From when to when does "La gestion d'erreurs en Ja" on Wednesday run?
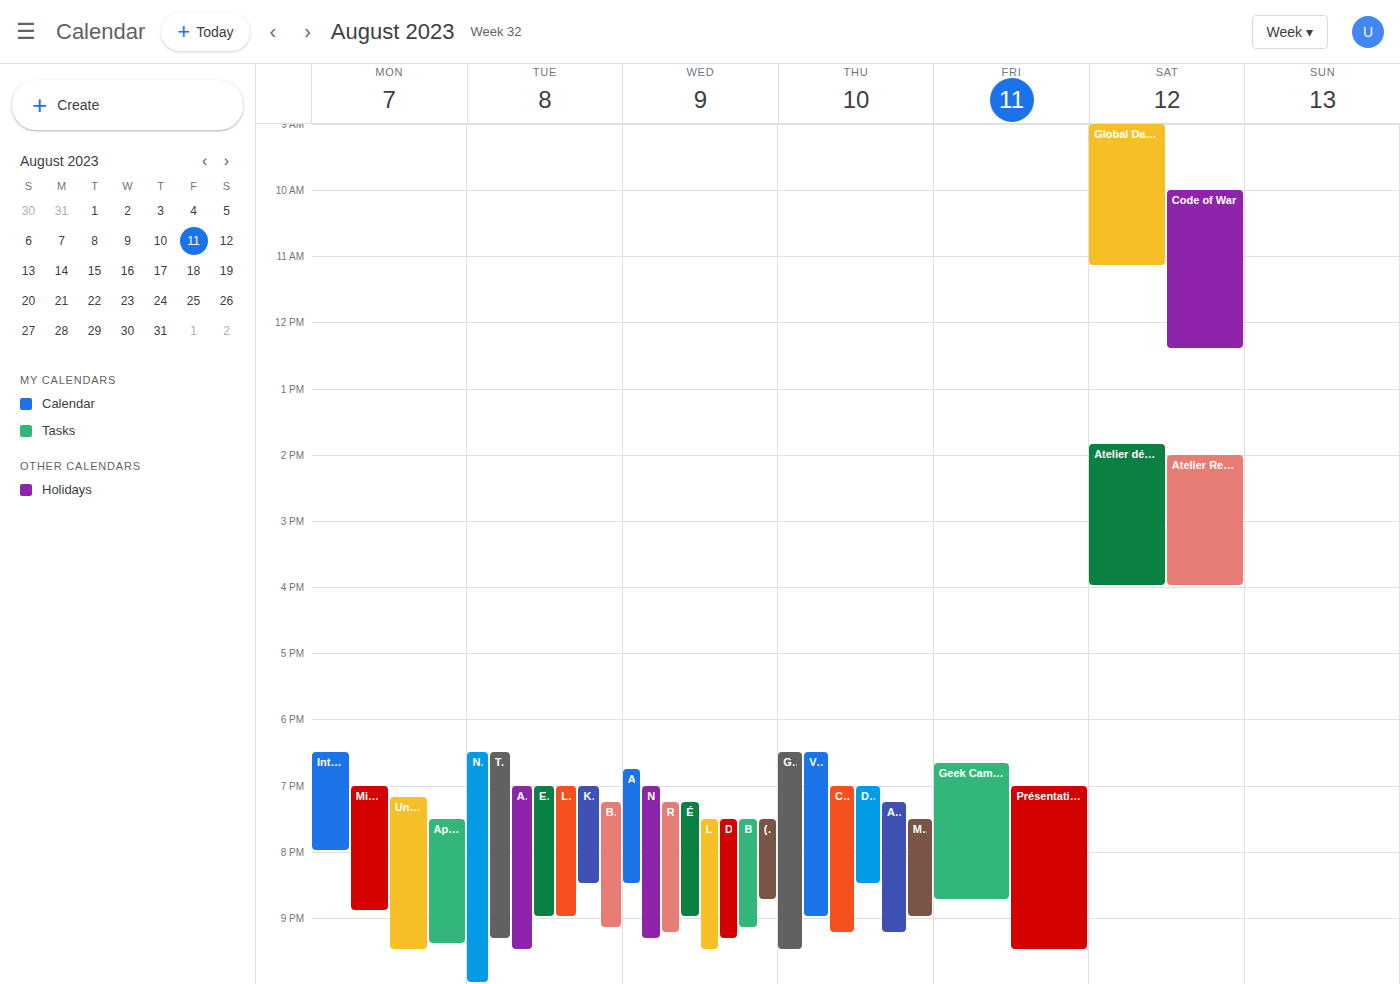
7:30 PM to 9:30 PM